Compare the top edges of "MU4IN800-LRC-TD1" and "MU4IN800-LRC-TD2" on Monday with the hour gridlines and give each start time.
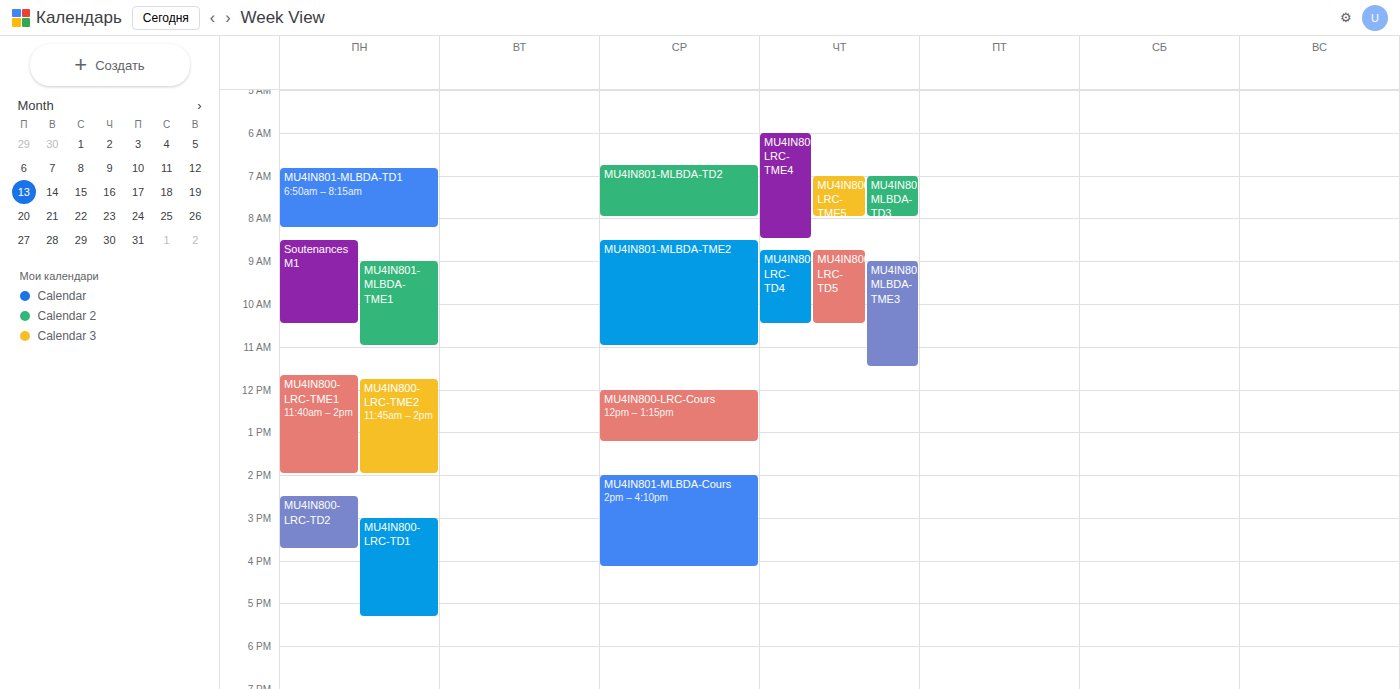
"MU4IN800-LRC-TD1": 3:00 PM, exactly on the 3 PM line. "MU4IN800-LRC-TD2": 2:30 PM, halfway between the 2 PM and 3 PM lines.